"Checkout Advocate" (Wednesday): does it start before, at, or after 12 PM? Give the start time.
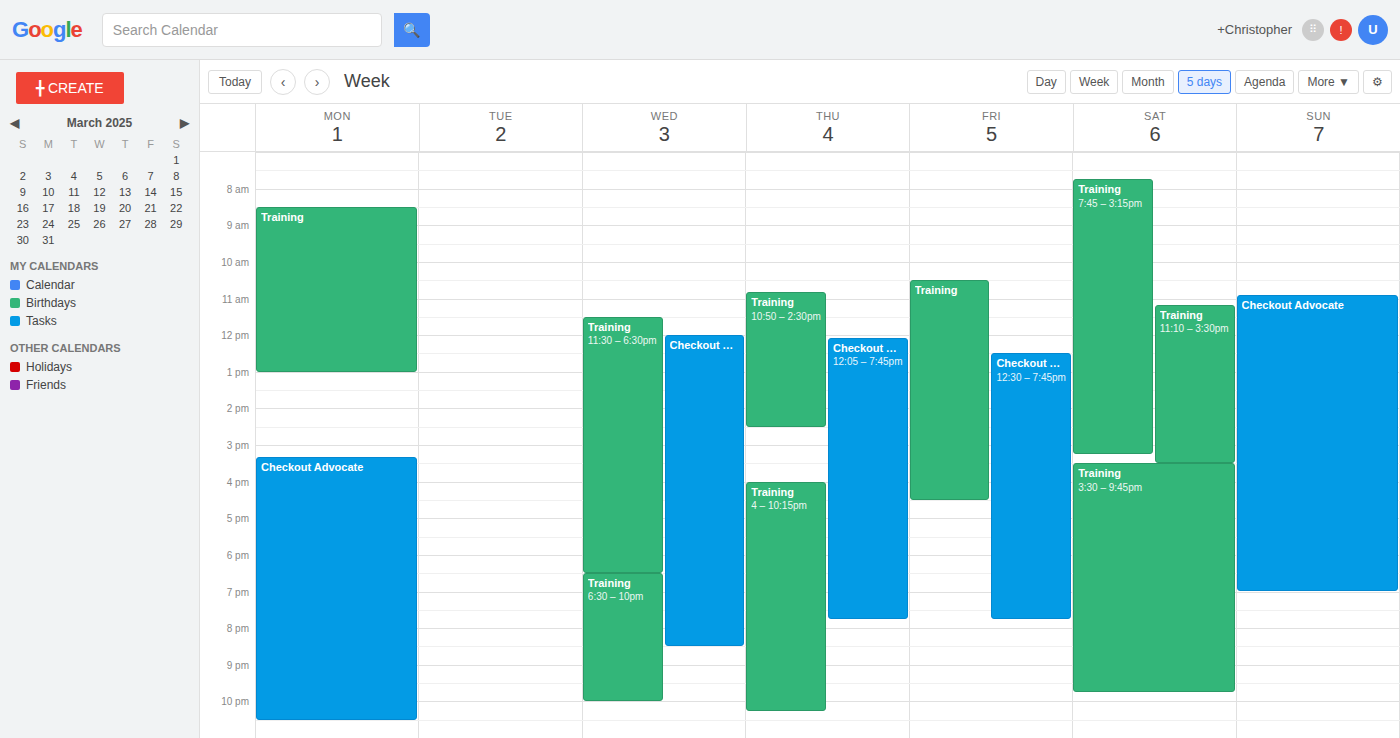
12:00 PM -- exactly at 12 PM, on the 12 PM line.